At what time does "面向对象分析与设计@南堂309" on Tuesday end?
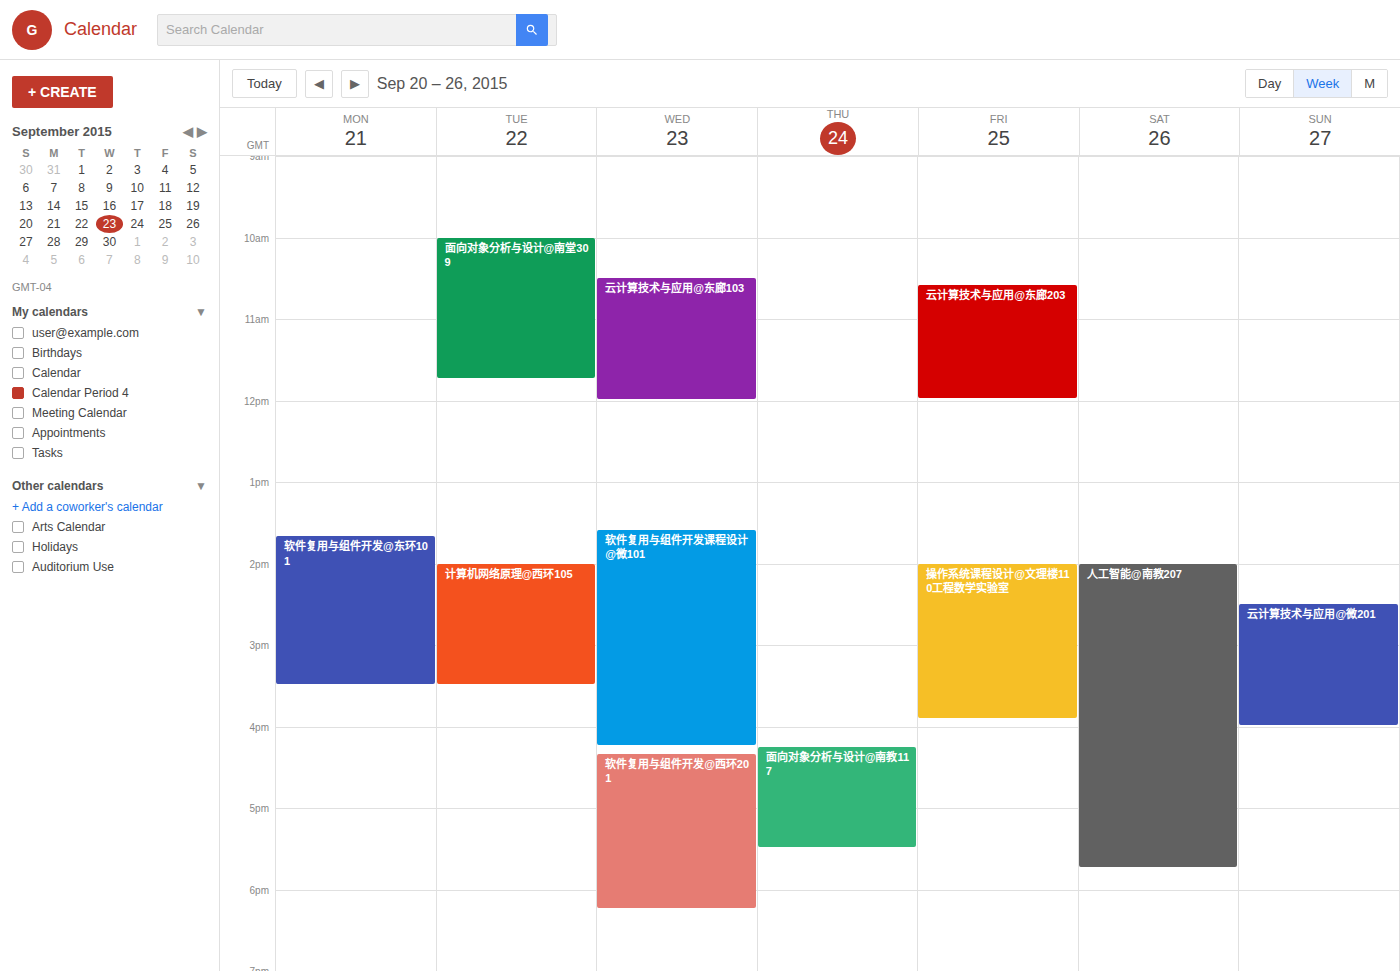
11:45 AM